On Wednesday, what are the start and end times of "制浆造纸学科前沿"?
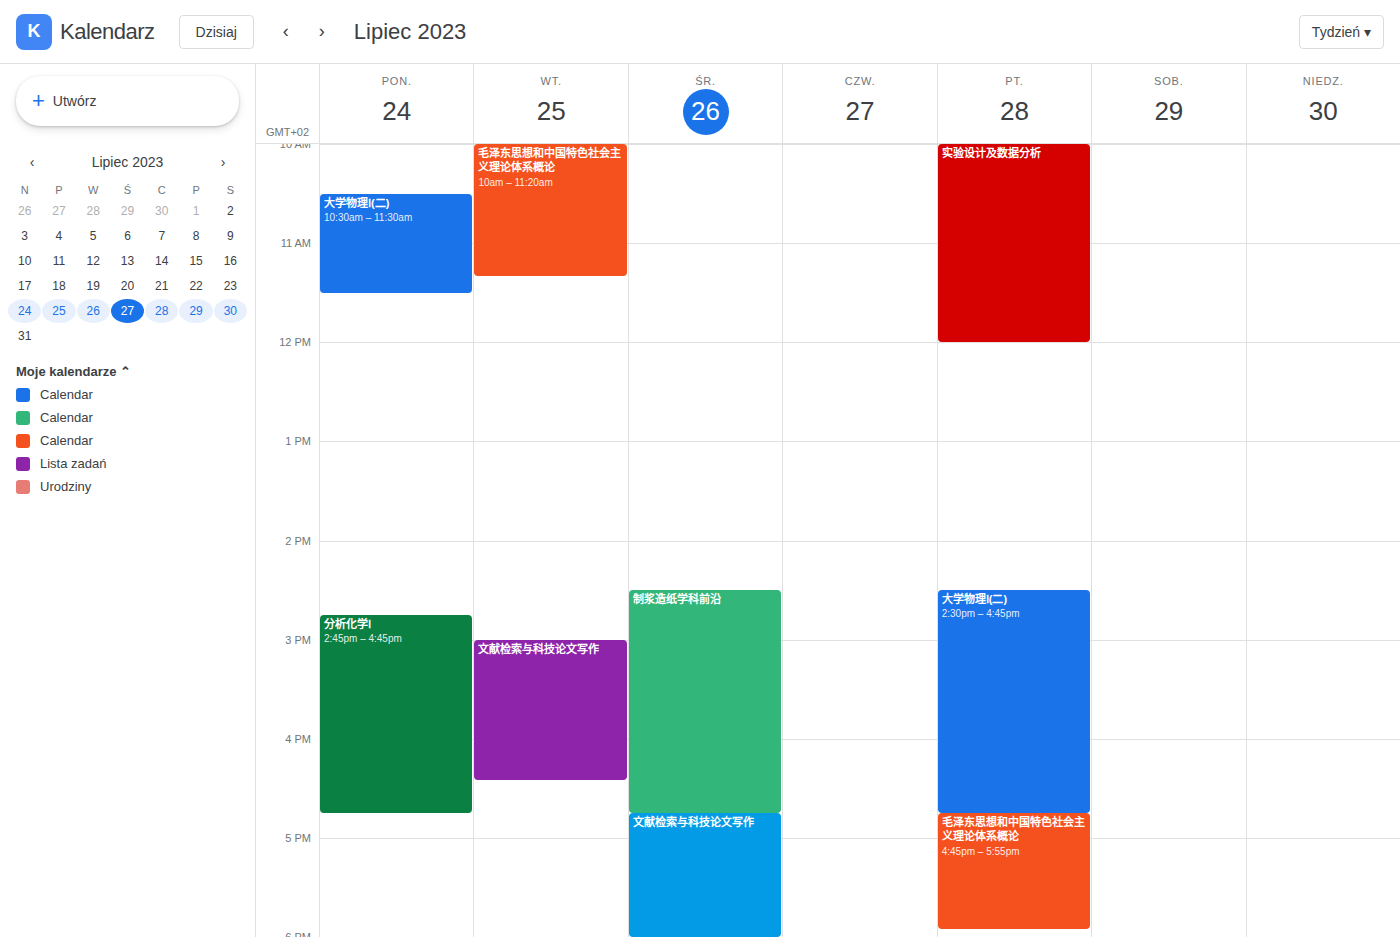
2:30 PM to 4:45 PM